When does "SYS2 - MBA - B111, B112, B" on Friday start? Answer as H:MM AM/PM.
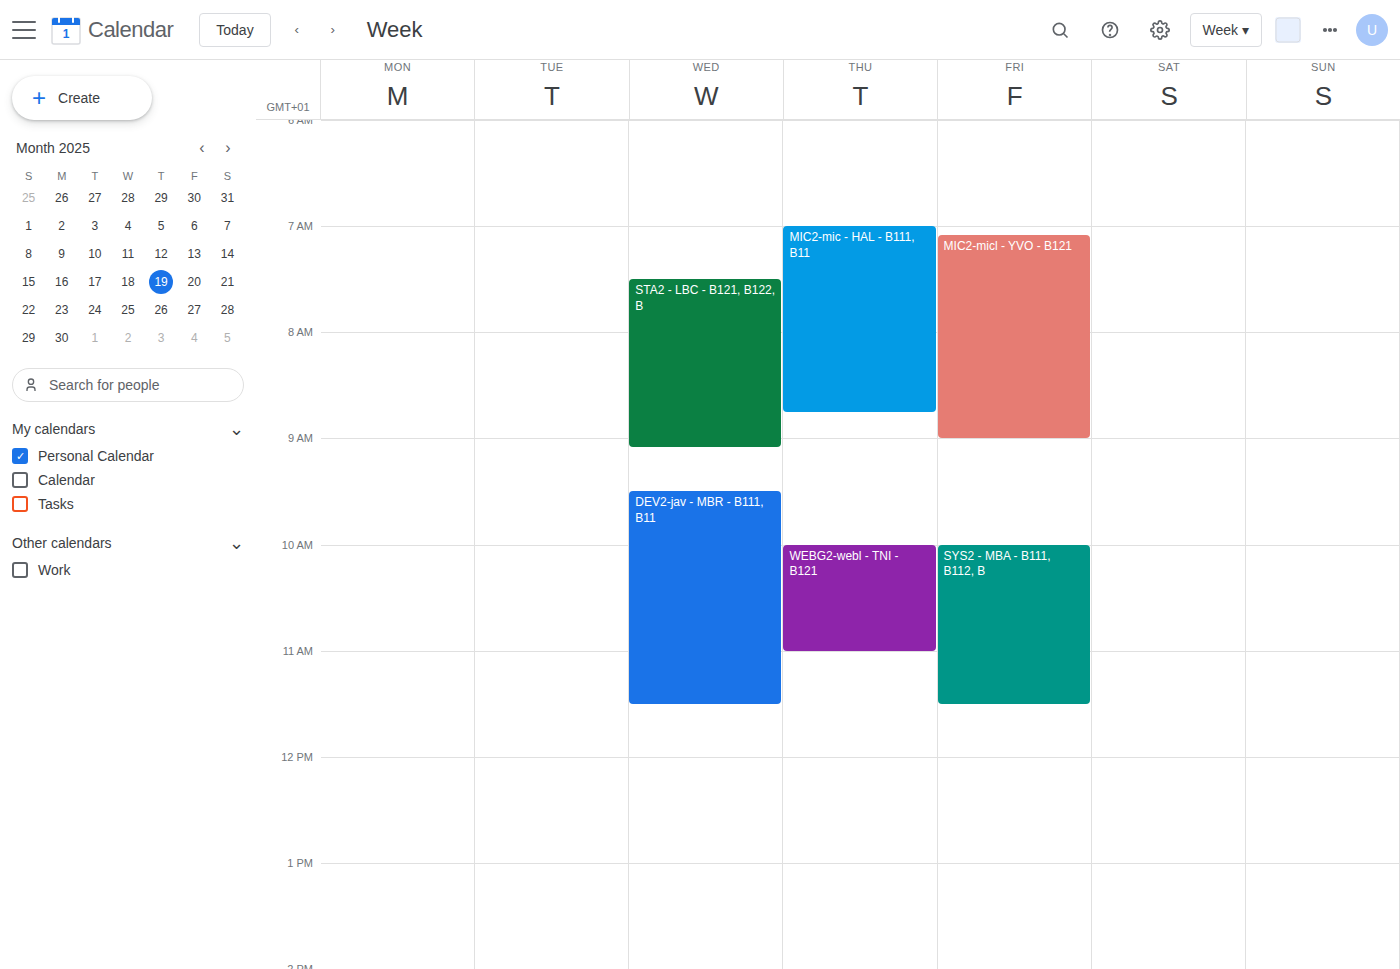
10:00 AM